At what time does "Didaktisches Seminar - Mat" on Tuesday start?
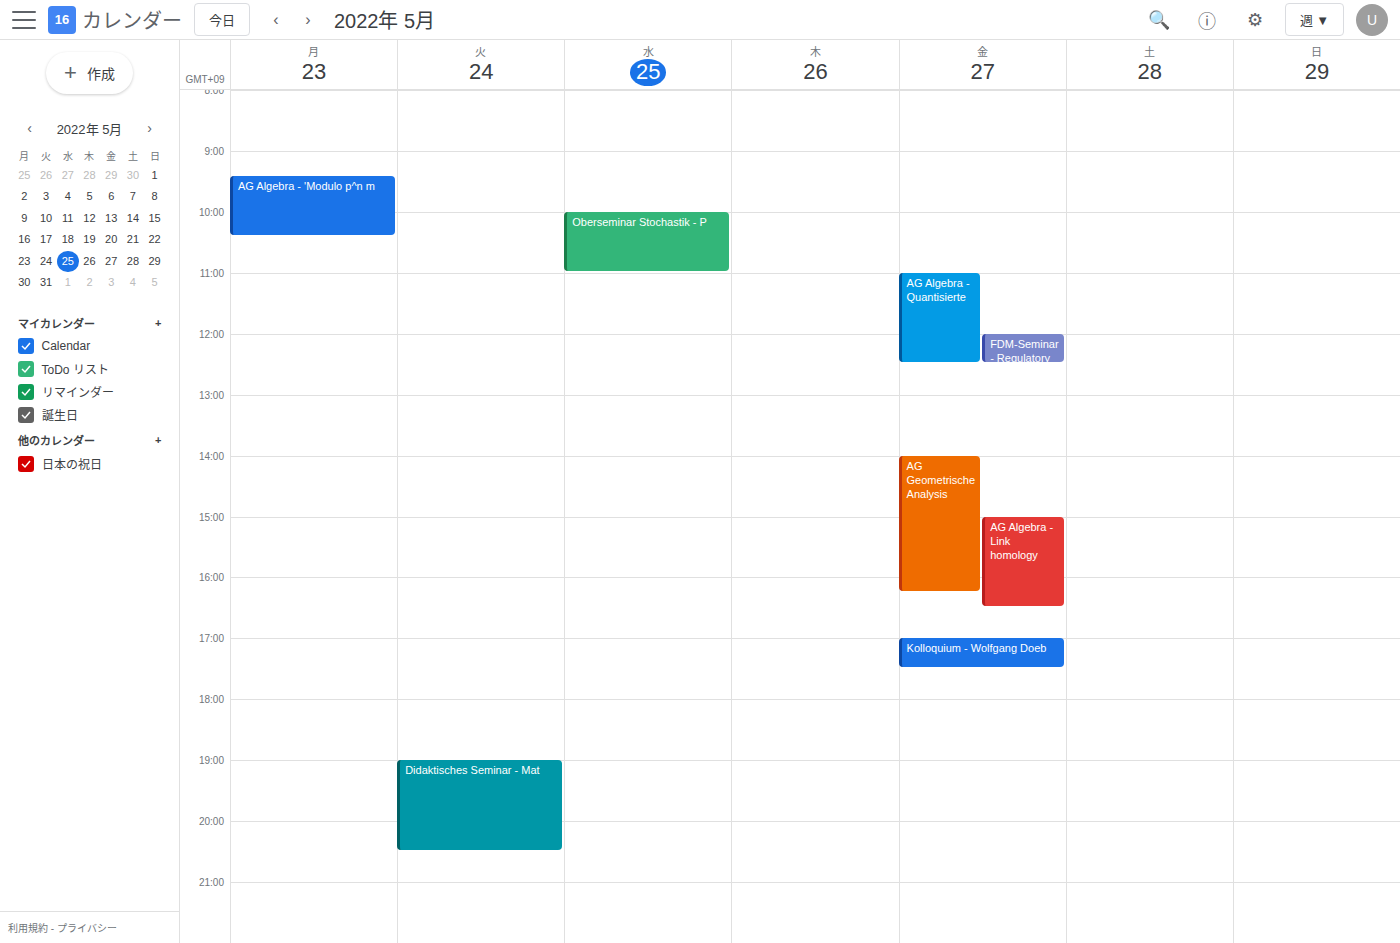
19:00